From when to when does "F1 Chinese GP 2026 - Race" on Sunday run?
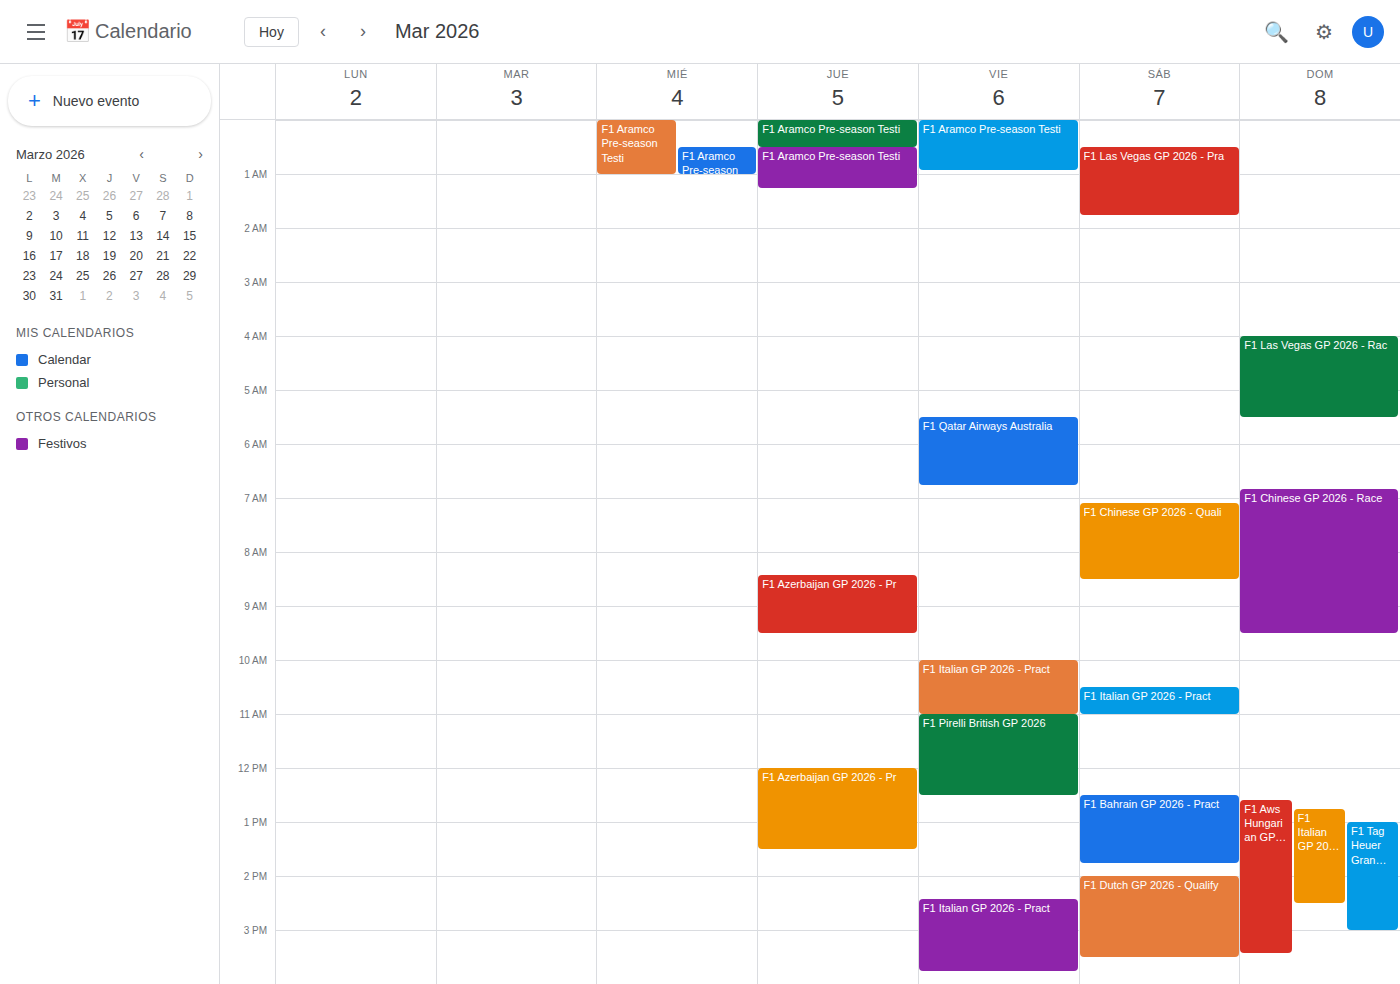
6:50 AM to 9:30 AM